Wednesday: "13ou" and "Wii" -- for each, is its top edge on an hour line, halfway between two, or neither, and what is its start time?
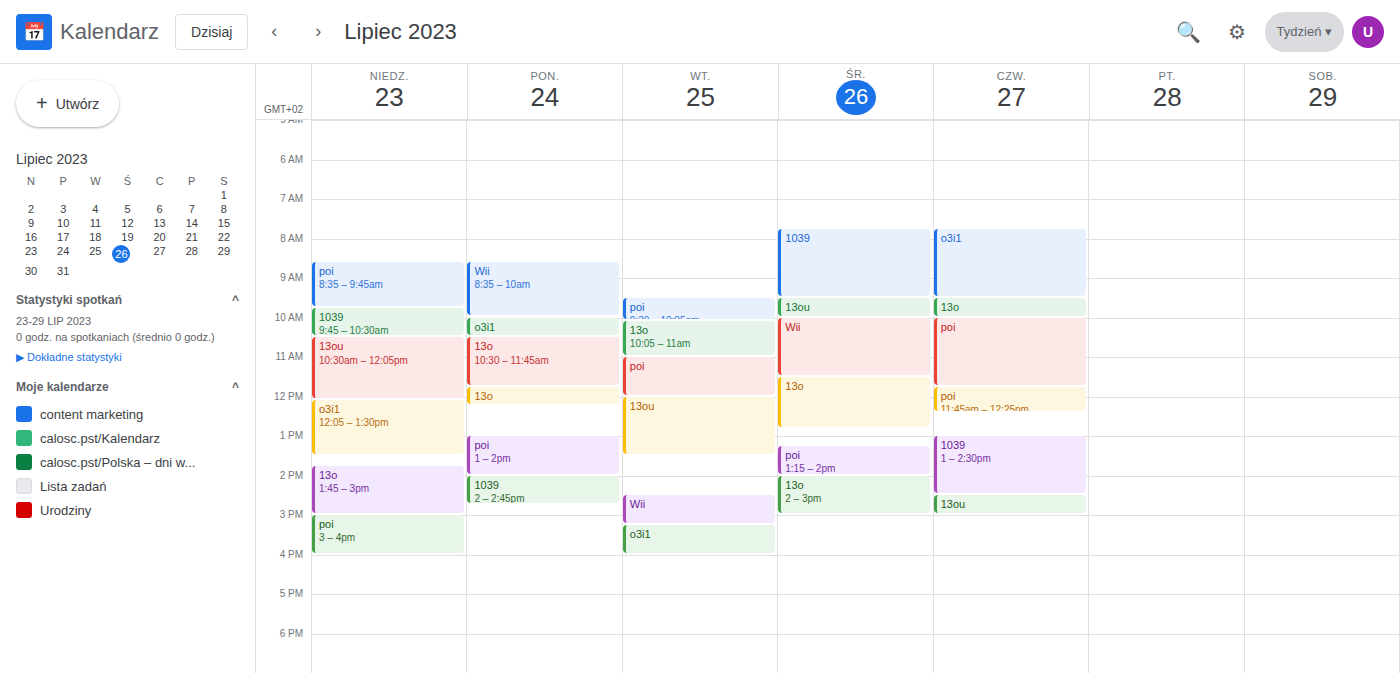
"13ou": 9:30 AM, halfway between the 9 AM and 10 AM lines. "Wii": 10:00 AM, exactly on the 10 AM line.